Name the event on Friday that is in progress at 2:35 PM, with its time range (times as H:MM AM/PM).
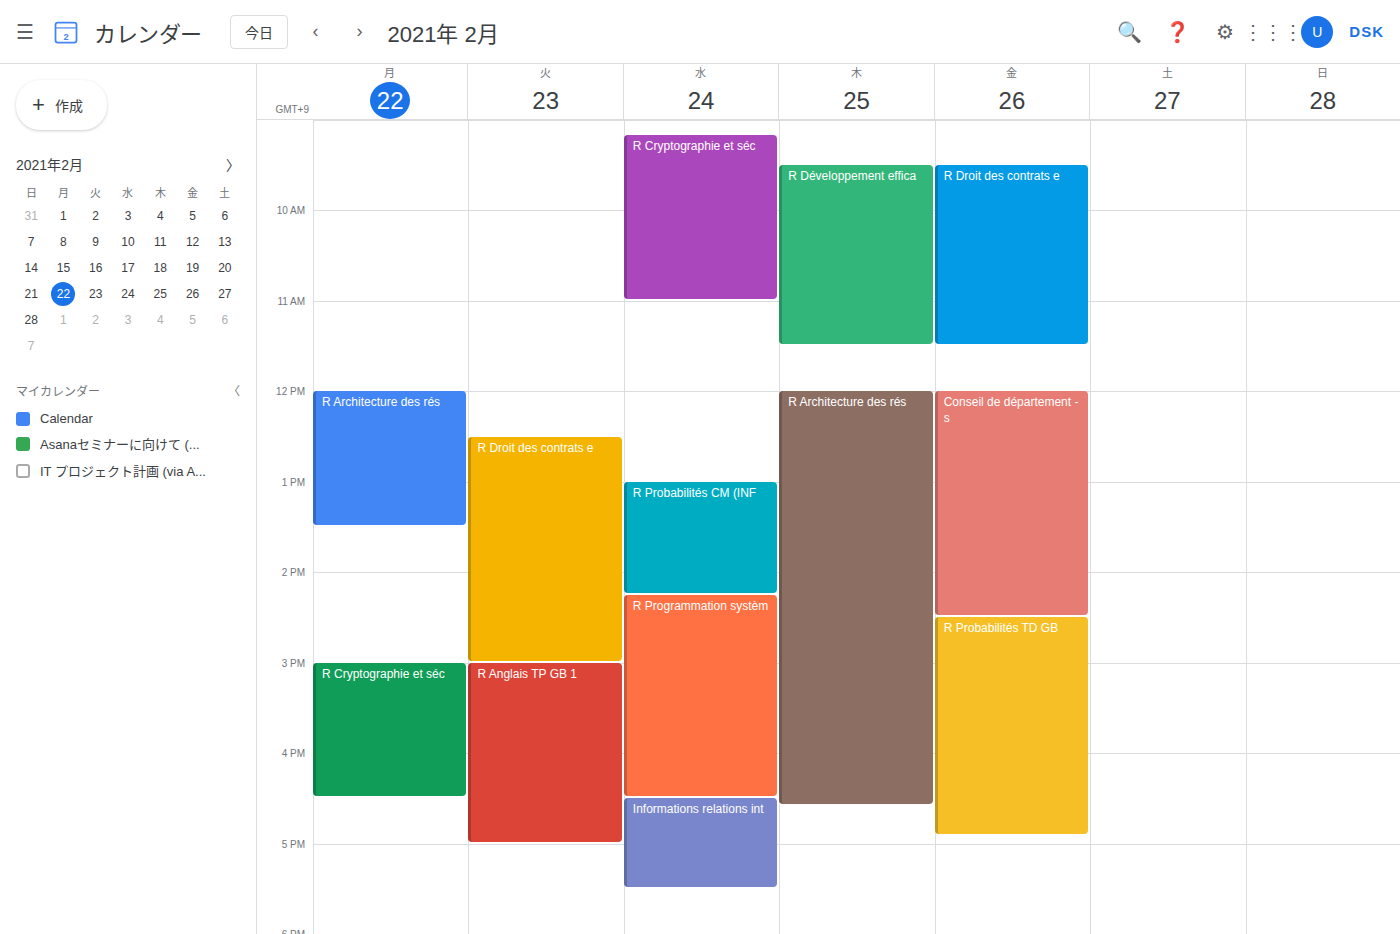
"R Probabilités TD GB", 2:30 PM to 4:55 PM